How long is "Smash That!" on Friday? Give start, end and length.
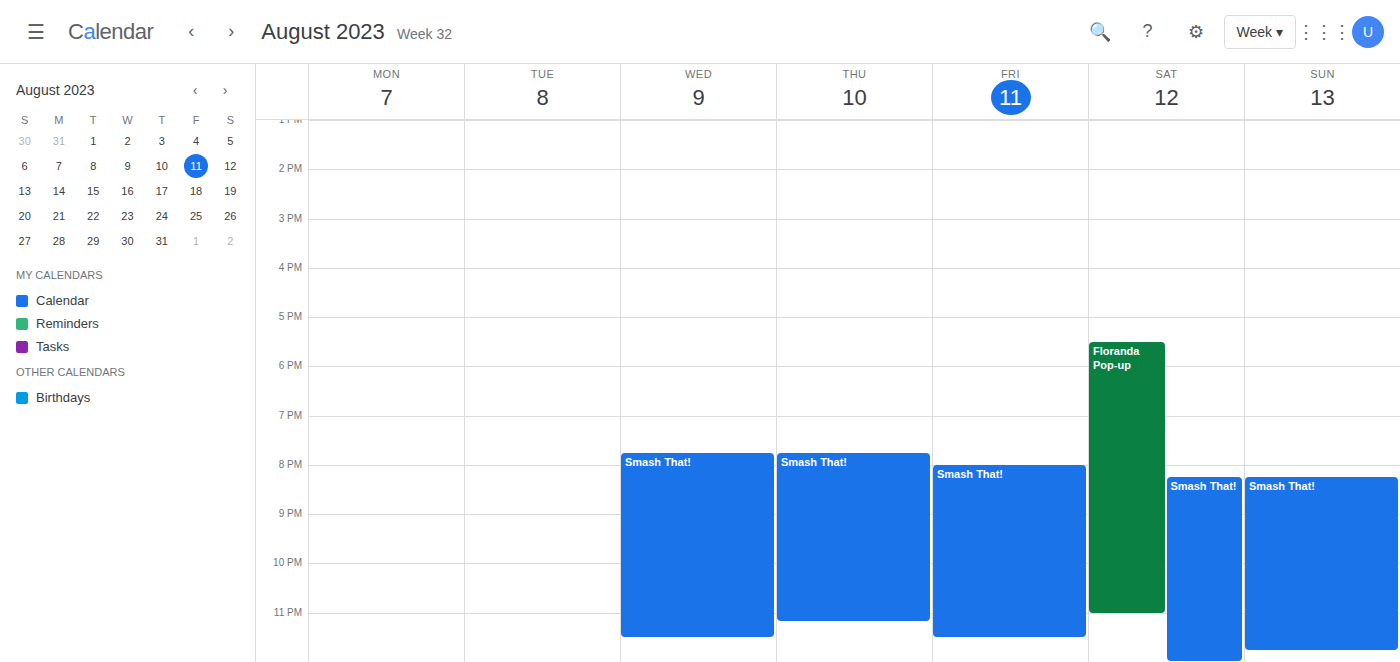
8:00 PM to 11:30 PM, 3 hours 30 minutes